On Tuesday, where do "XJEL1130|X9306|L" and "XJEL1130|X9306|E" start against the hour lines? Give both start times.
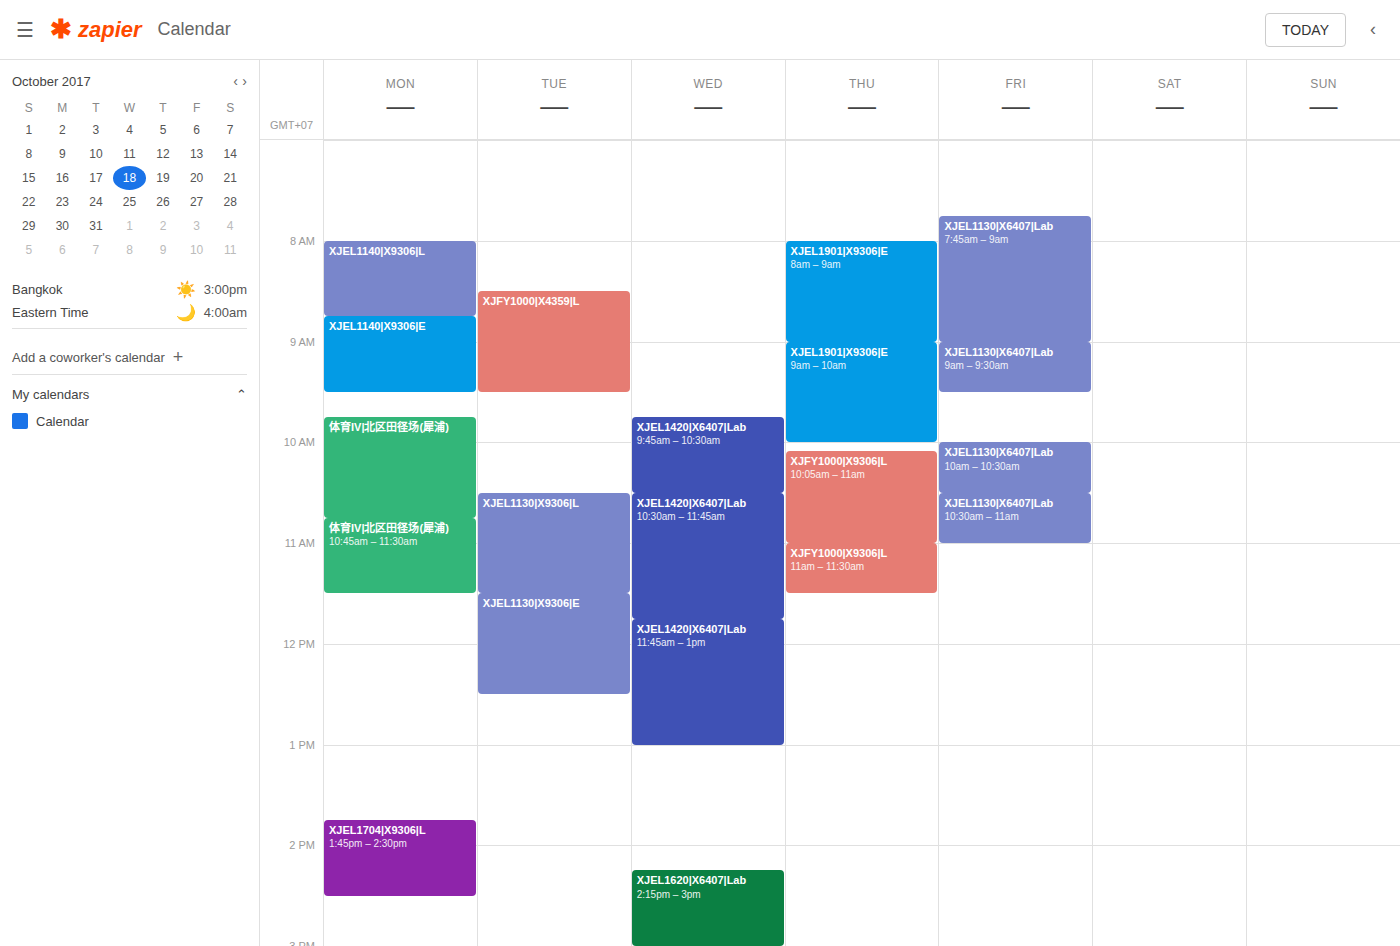
"XJEL1130|X9306|L": 10:30 AM, halfway between the 10 AM and 11 AM lines. "XJEL1130|X9306|E": 11:30 AM, halfway between the 11 AM and 12 PM lines.